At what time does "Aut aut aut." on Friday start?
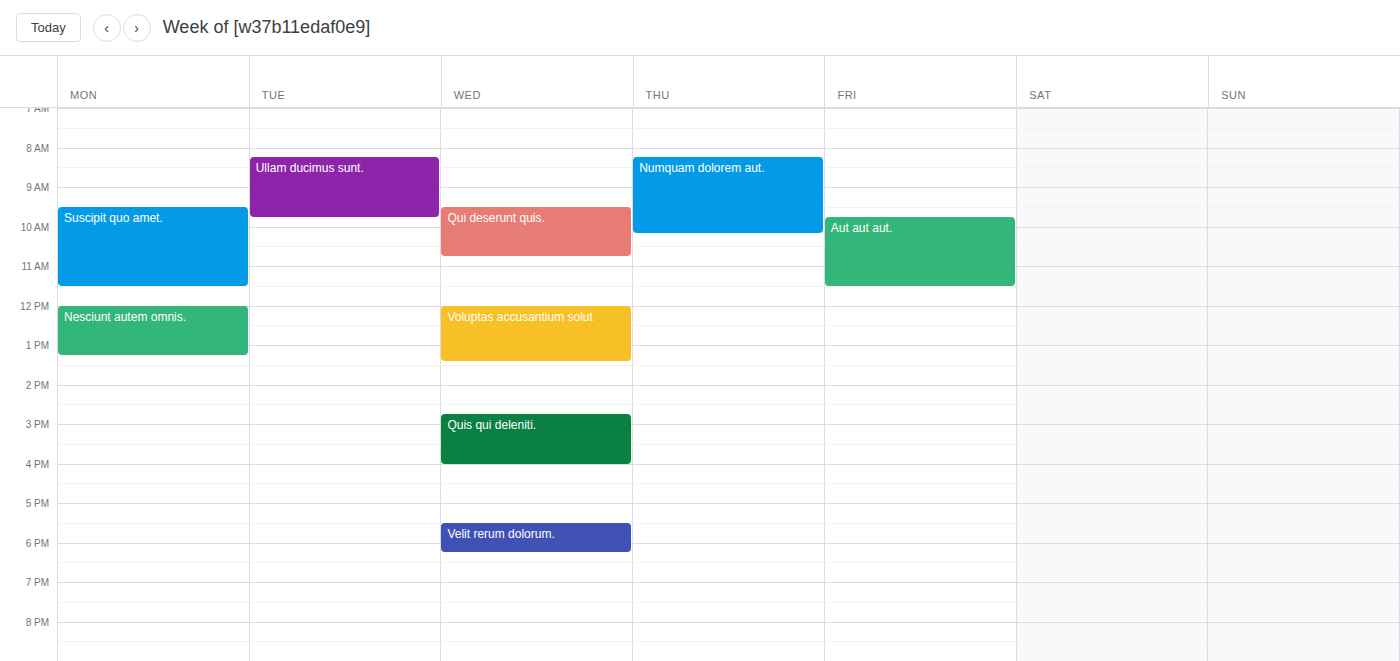
9:45 AM